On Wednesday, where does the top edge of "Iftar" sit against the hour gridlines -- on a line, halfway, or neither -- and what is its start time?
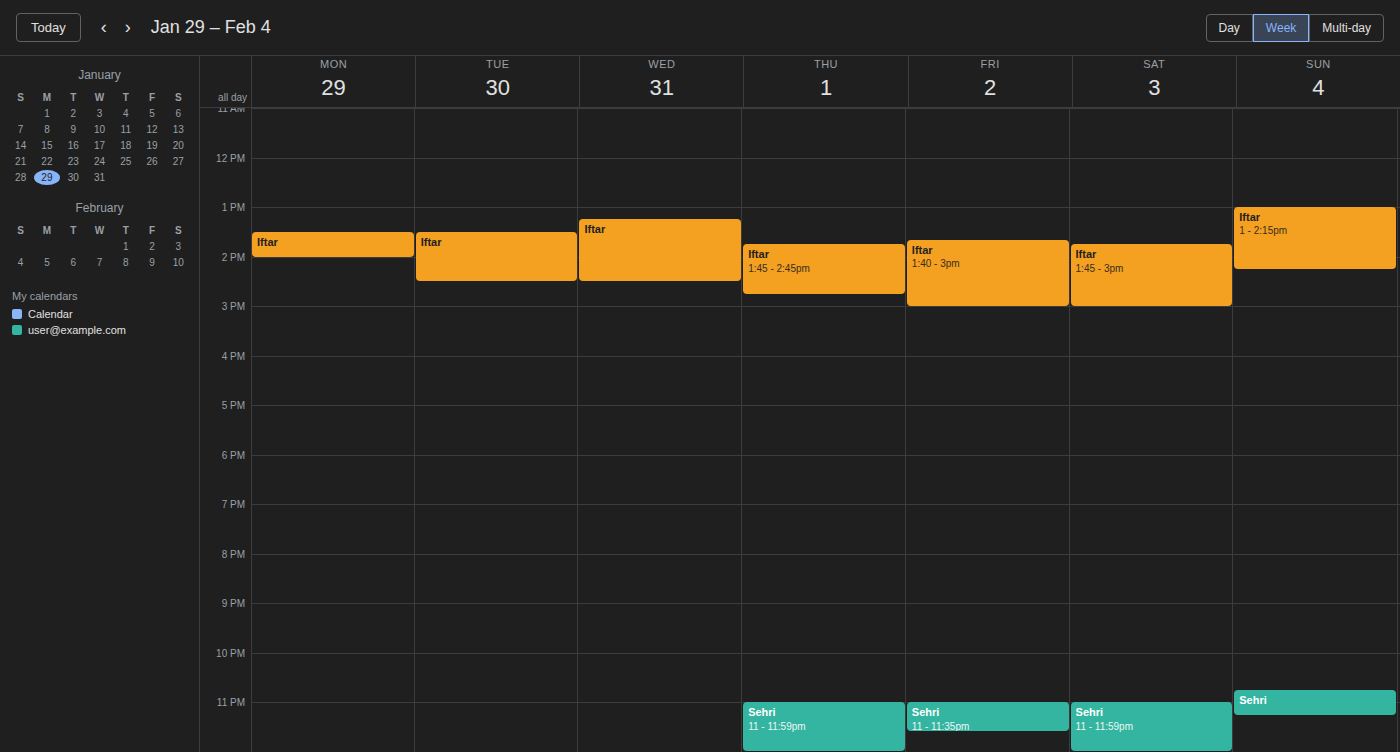
1:15 PM -- neither: a quarter of the way from the 1 PM line to the 2 PM line.